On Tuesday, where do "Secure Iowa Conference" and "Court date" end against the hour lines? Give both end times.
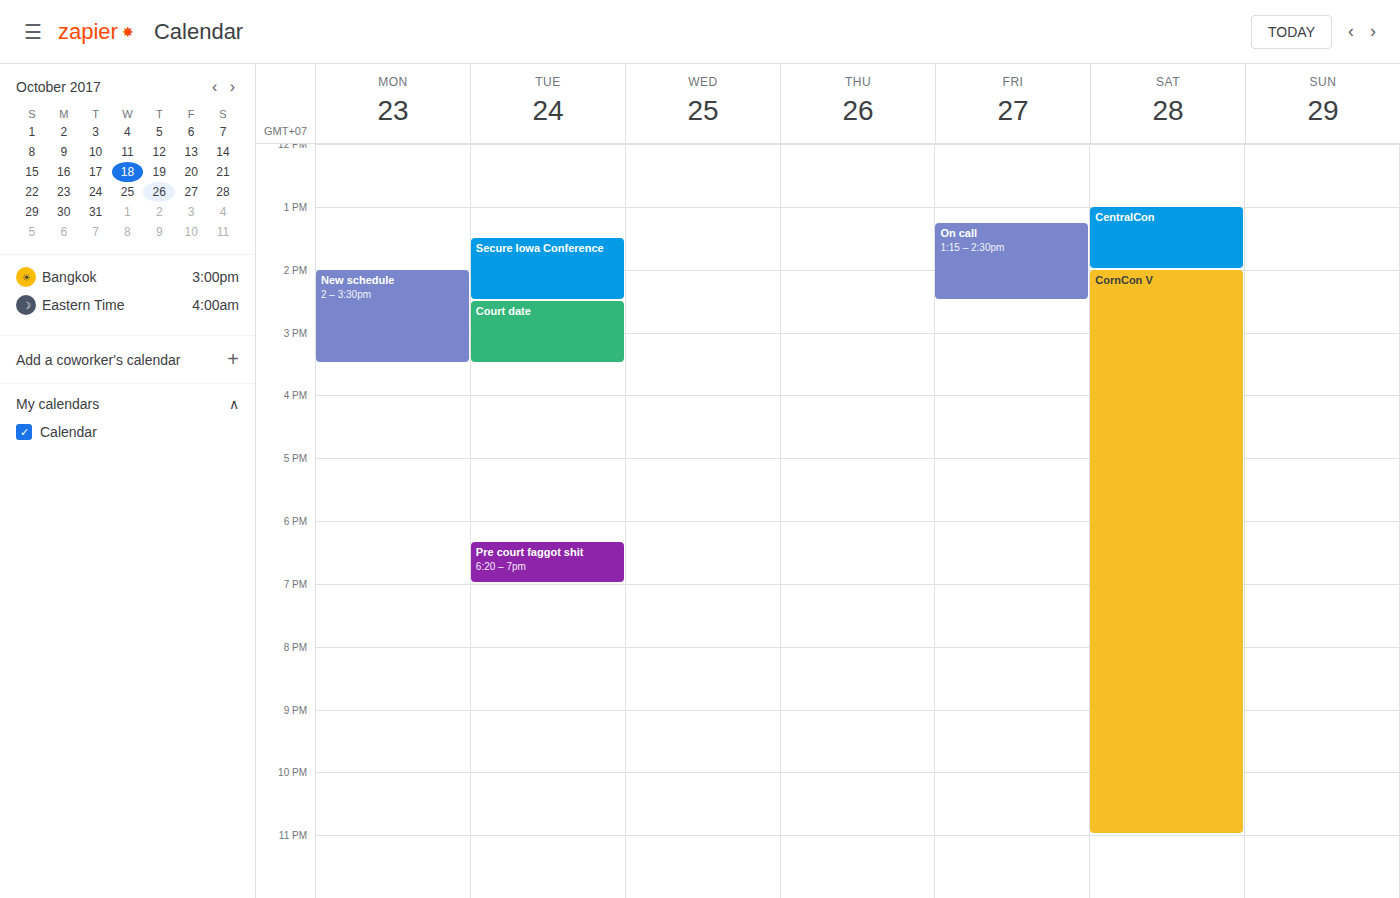
"Secure Iowa Conference": 14:30, halfway between the 14:00 and 15:00 lines. "Court date": 15:30, halfway between the 15:00 and 16:00 lines.